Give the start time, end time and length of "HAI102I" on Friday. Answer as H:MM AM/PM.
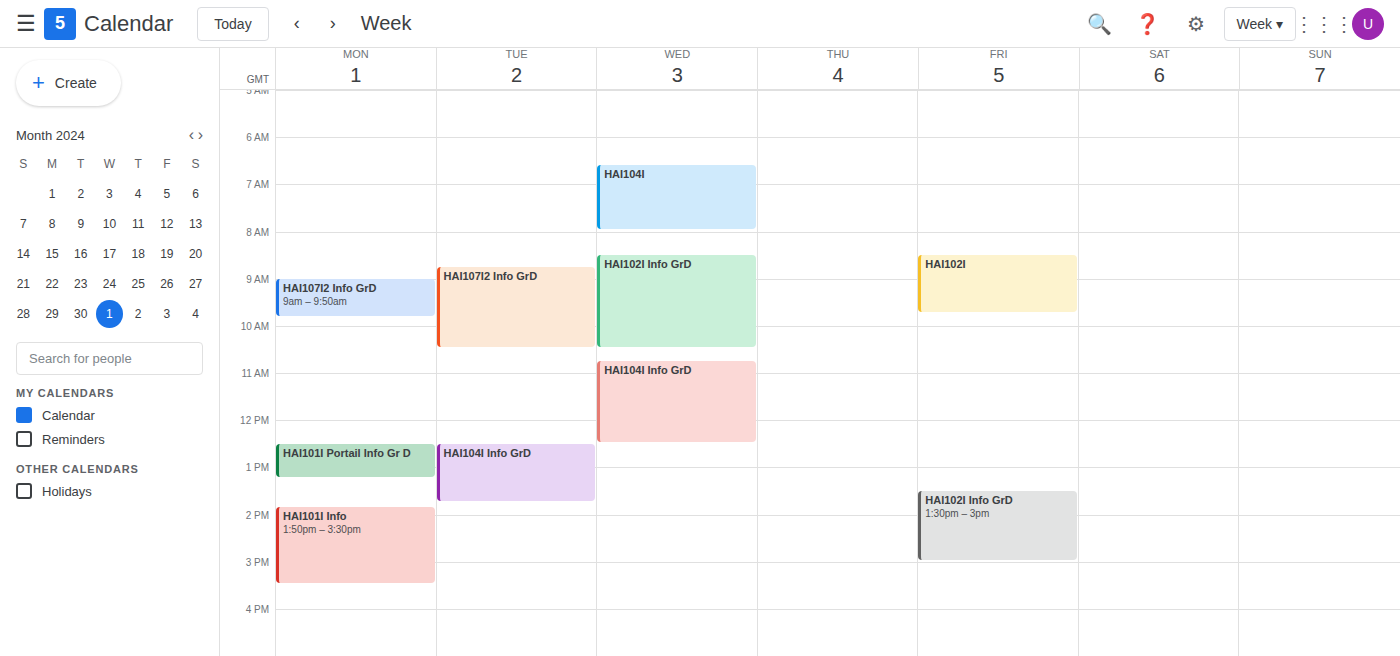
8:30 AM to 9:45 AM, 1 hour 15 minutes